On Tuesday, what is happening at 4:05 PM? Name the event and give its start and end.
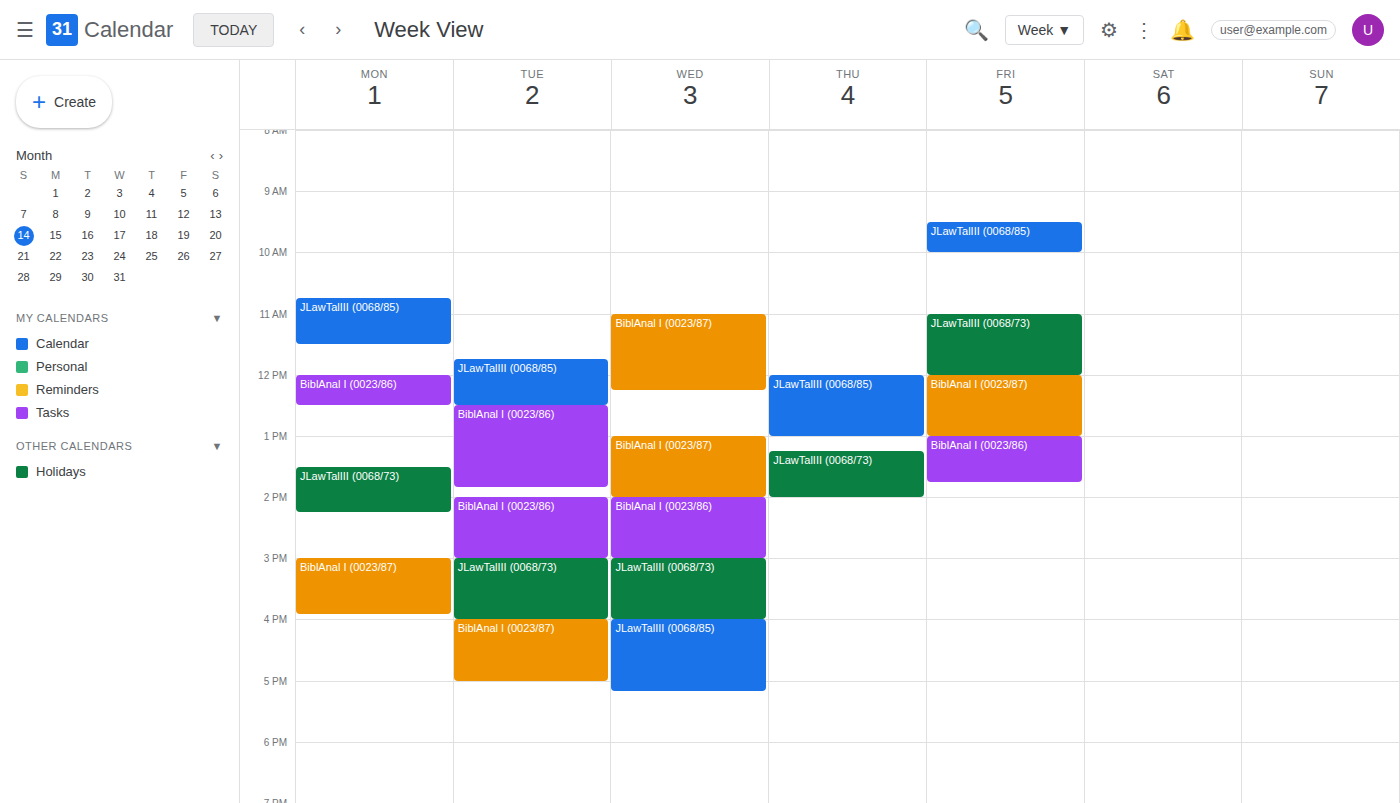
"BiblAnal I (0023/87)", 4:00 PM to 5:00 PM